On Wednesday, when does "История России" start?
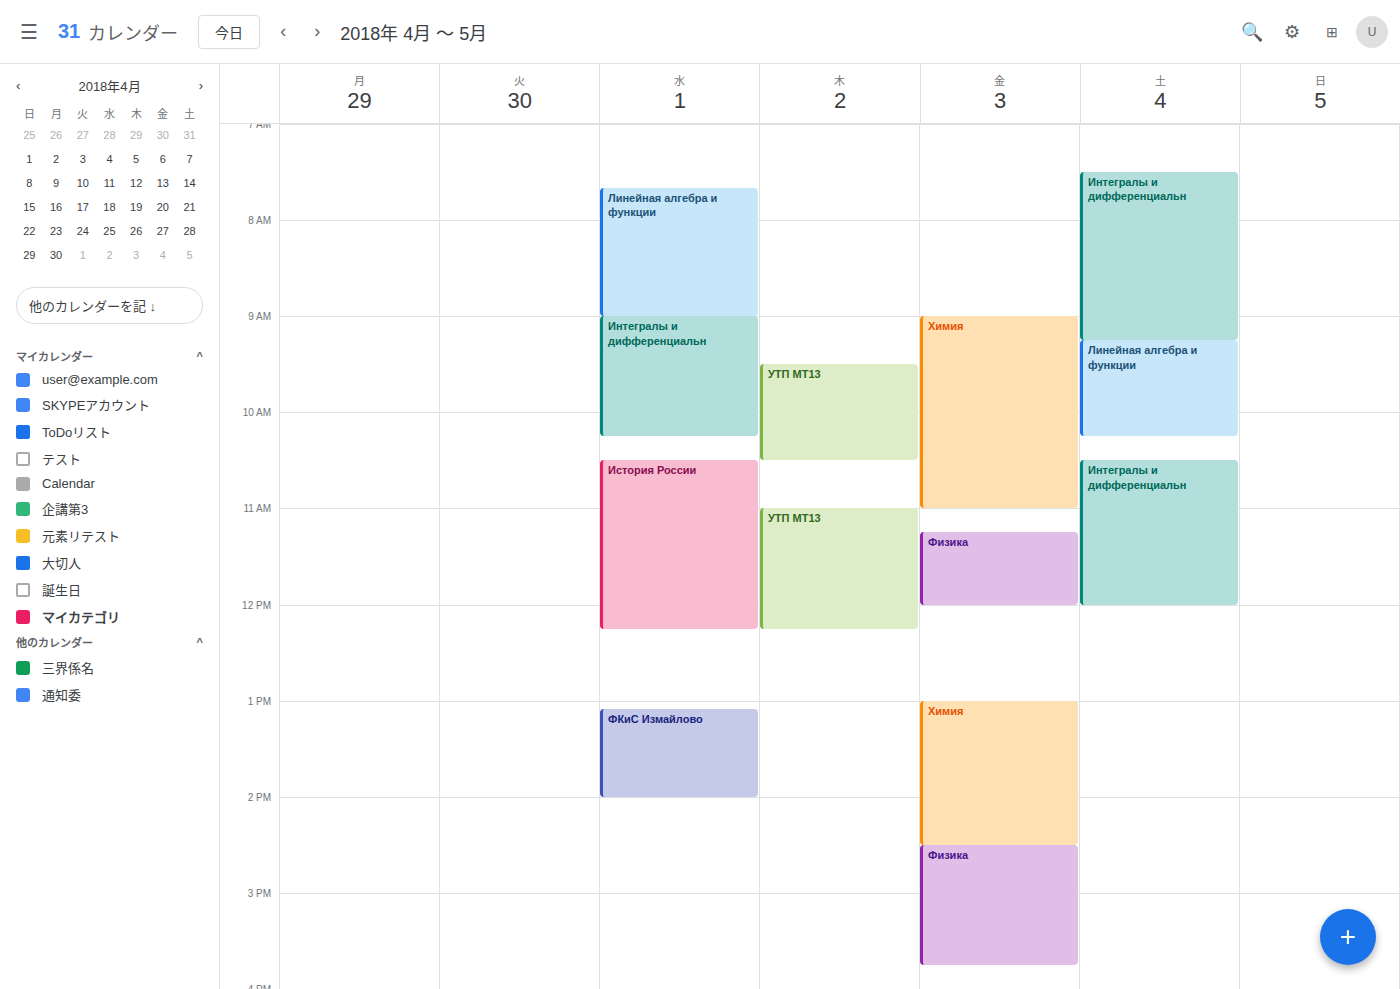
10:30 AM